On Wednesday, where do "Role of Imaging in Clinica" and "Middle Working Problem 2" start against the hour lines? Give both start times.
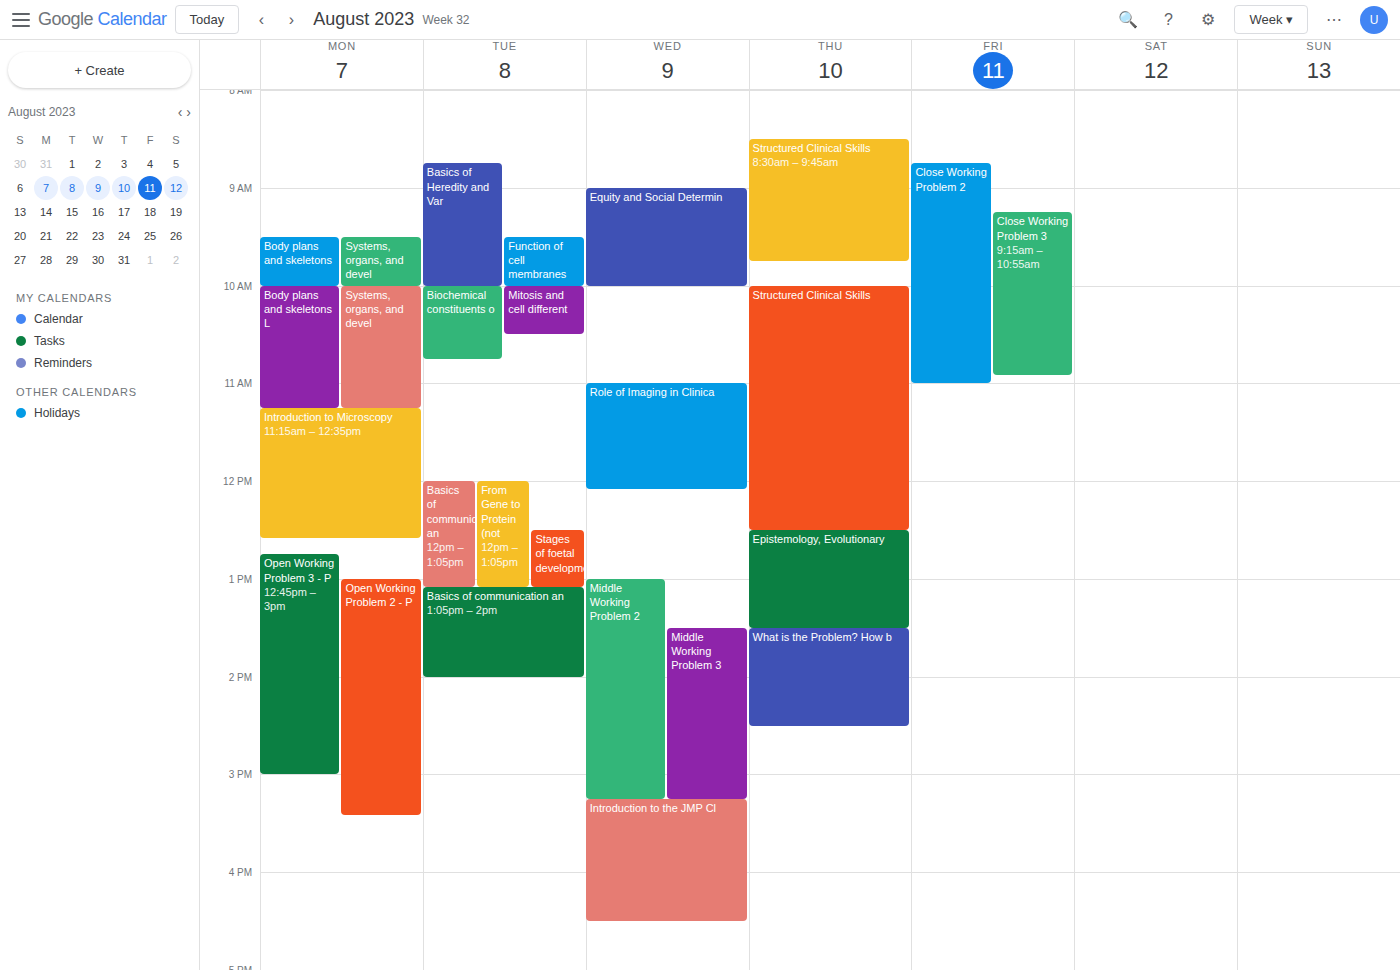
"Role of Imaging in Clinica": 11:00 AM, exactly on the 11 AM line. "Middle Working Problem 2": 1:00 PM, exactly on the 1 PM line.